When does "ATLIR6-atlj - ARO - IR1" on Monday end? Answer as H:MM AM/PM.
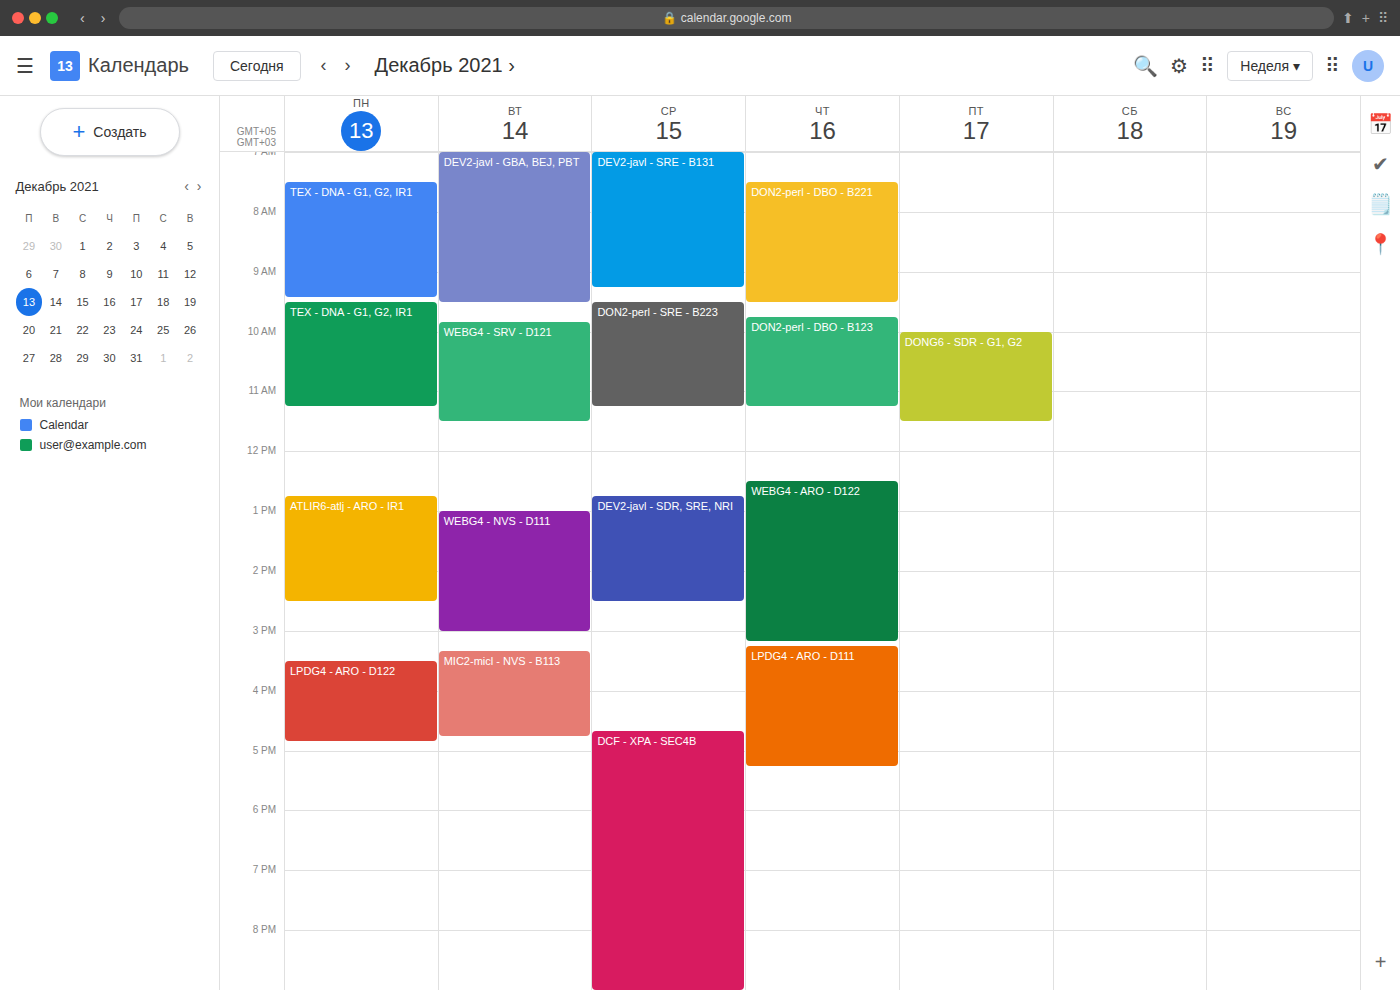
2:30 PM